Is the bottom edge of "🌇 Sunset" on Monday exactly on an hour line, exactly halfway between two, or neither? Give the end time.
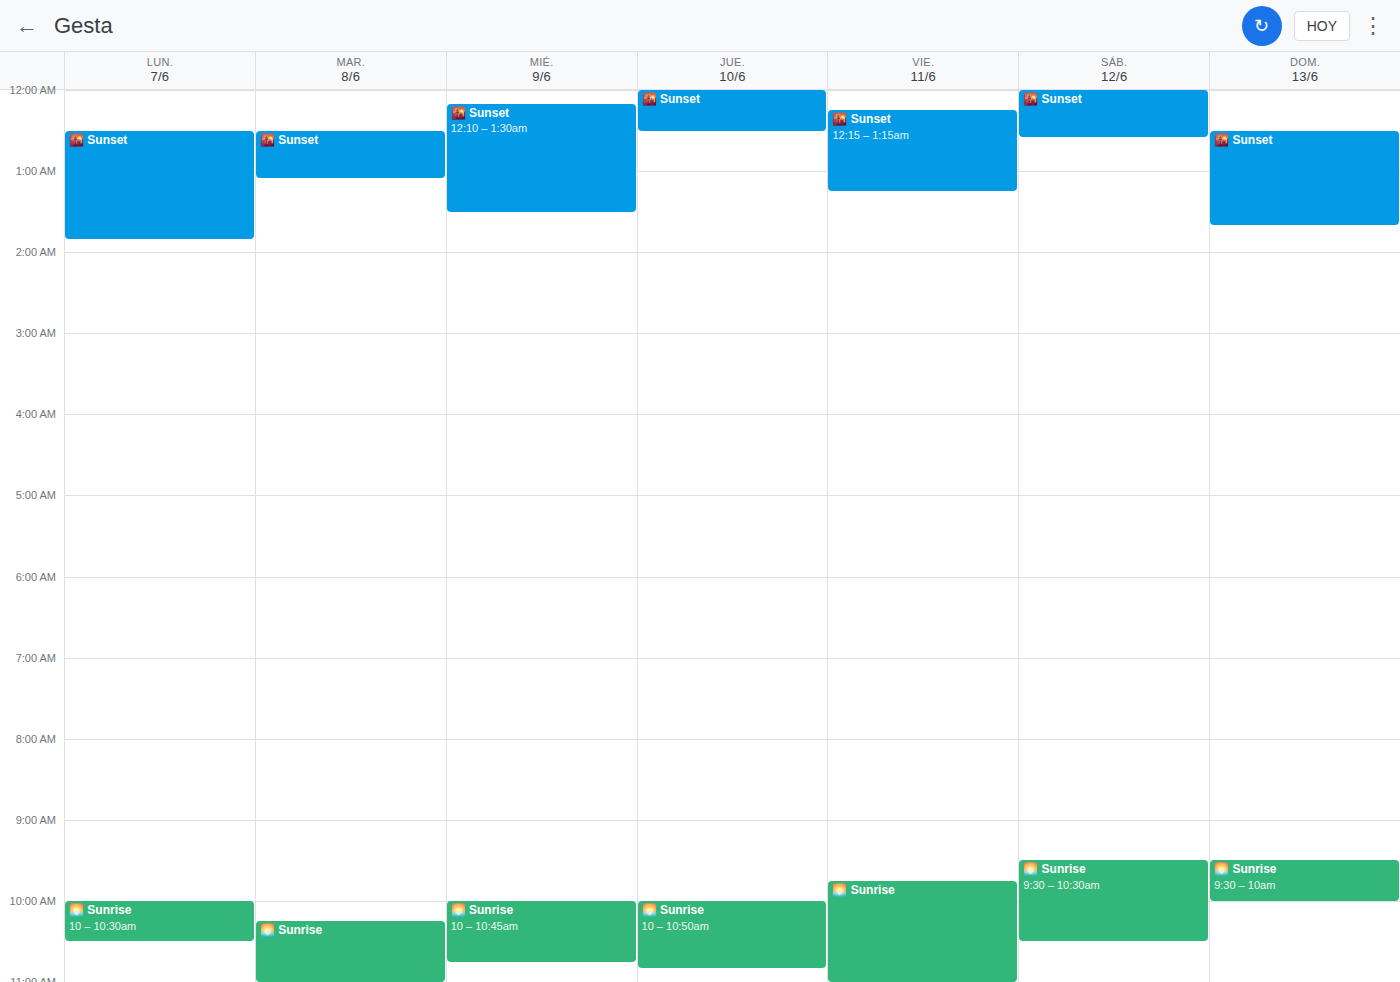
1:50 AM -- neither: 50 minutes below the 1 AM line and 10 minutes above the 2 AM line.